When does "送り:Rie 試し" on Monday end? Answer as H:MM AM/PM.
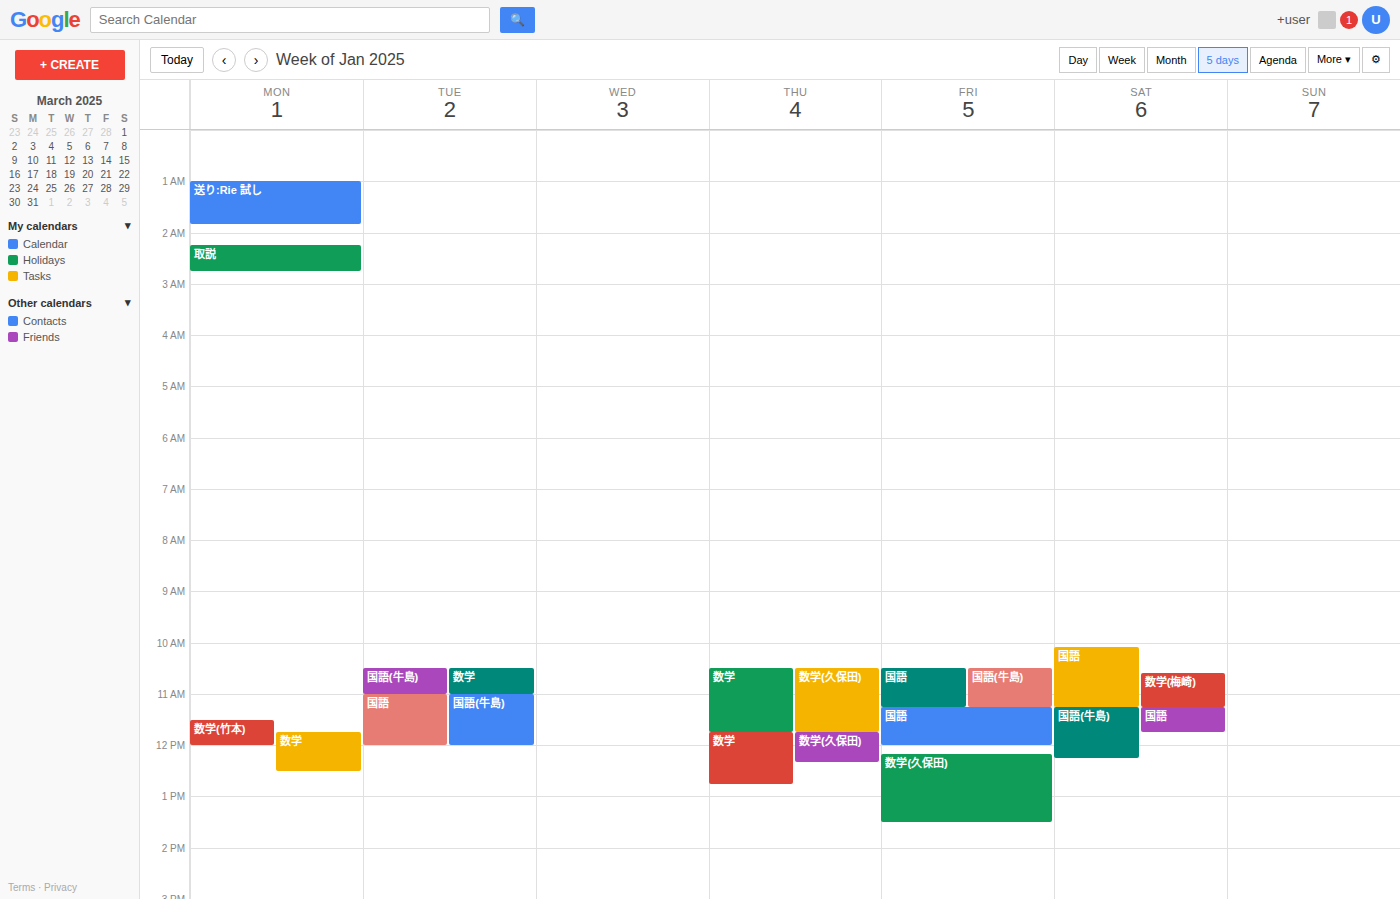
1:50 AM